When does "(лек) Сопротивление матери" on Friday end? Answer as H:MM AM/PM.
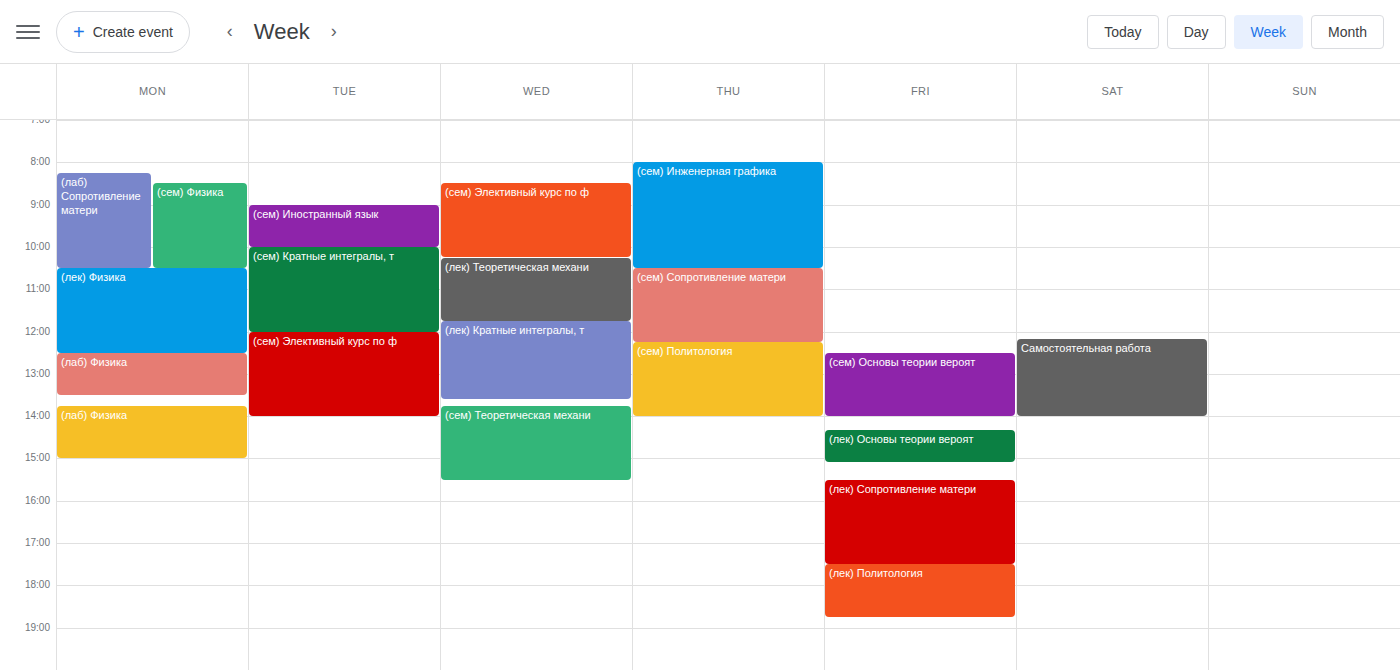
5:30 PM